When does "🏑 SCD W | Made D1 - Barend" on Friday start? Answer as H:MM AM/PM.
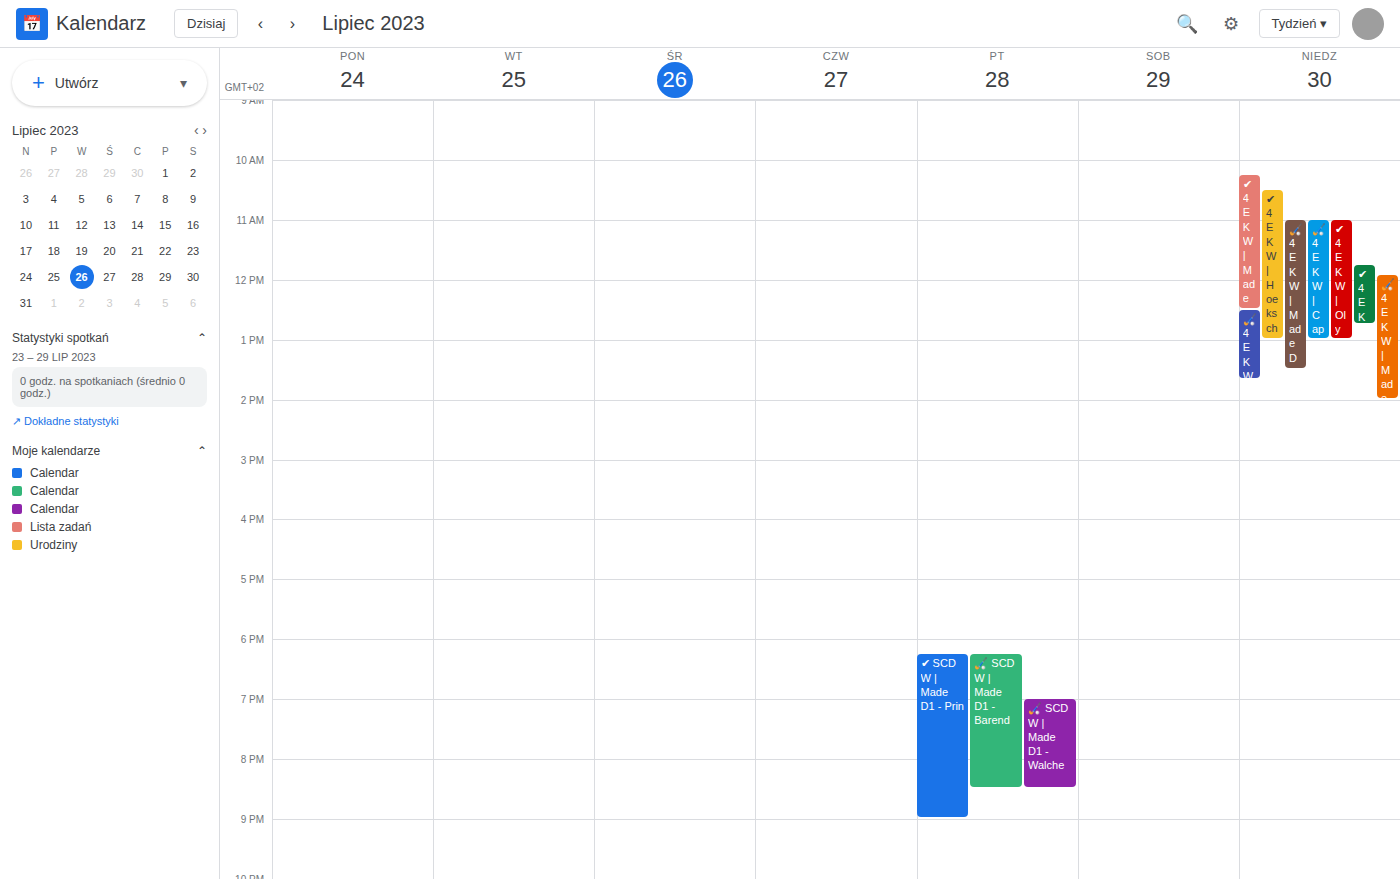
6:15 PM